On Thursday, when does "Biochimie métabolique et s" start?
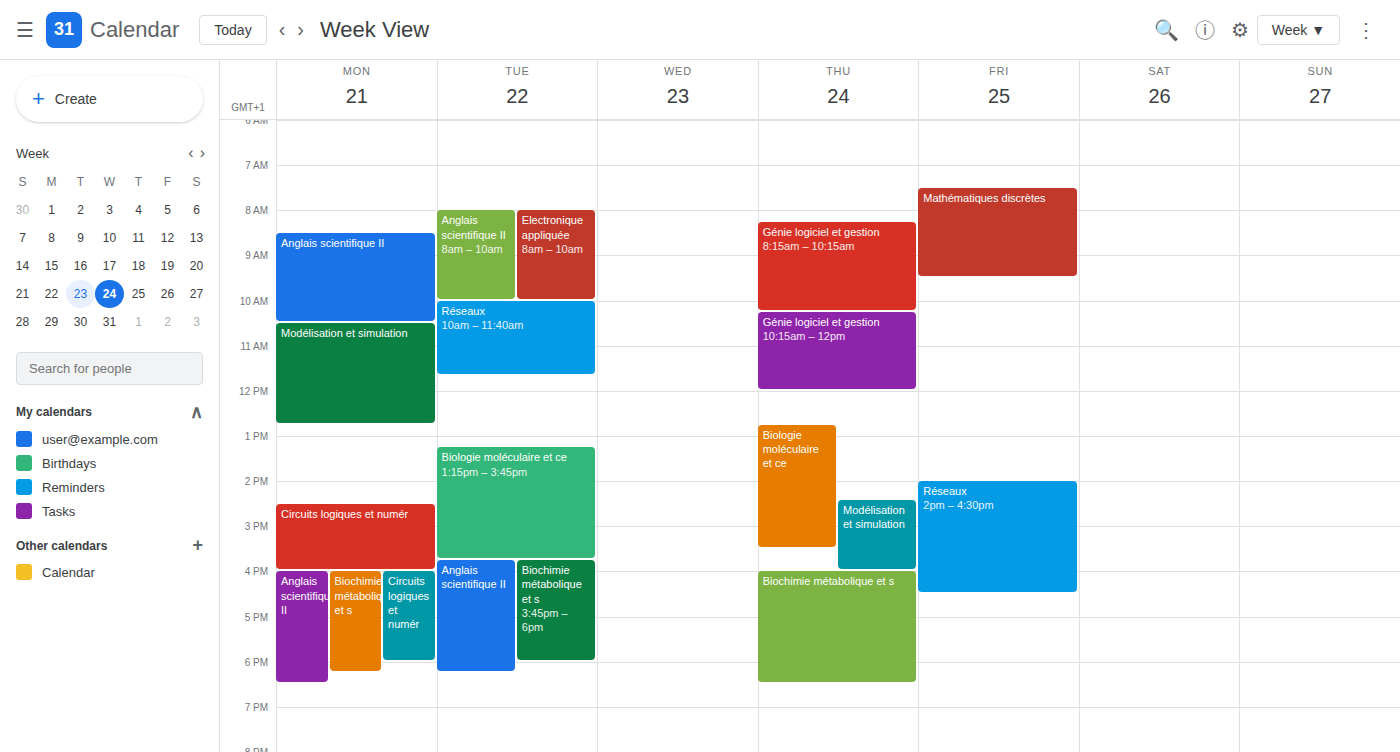
4:00 PM